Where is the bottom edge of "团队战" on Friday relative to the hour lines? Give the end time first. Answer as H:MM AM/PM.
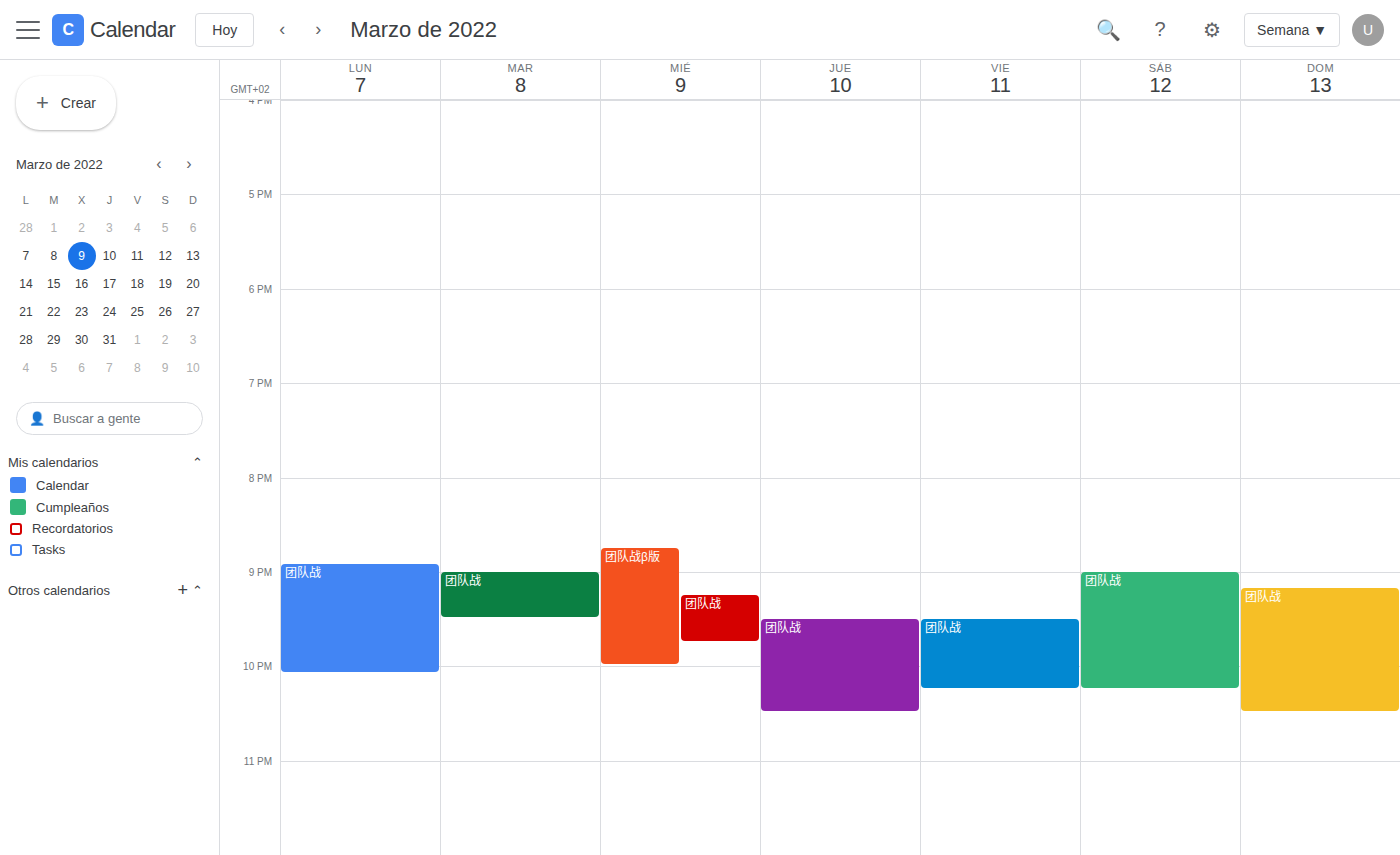
10:15 PM -- neither: a quarter of the way from the 10 PM line to the 11 PM line.